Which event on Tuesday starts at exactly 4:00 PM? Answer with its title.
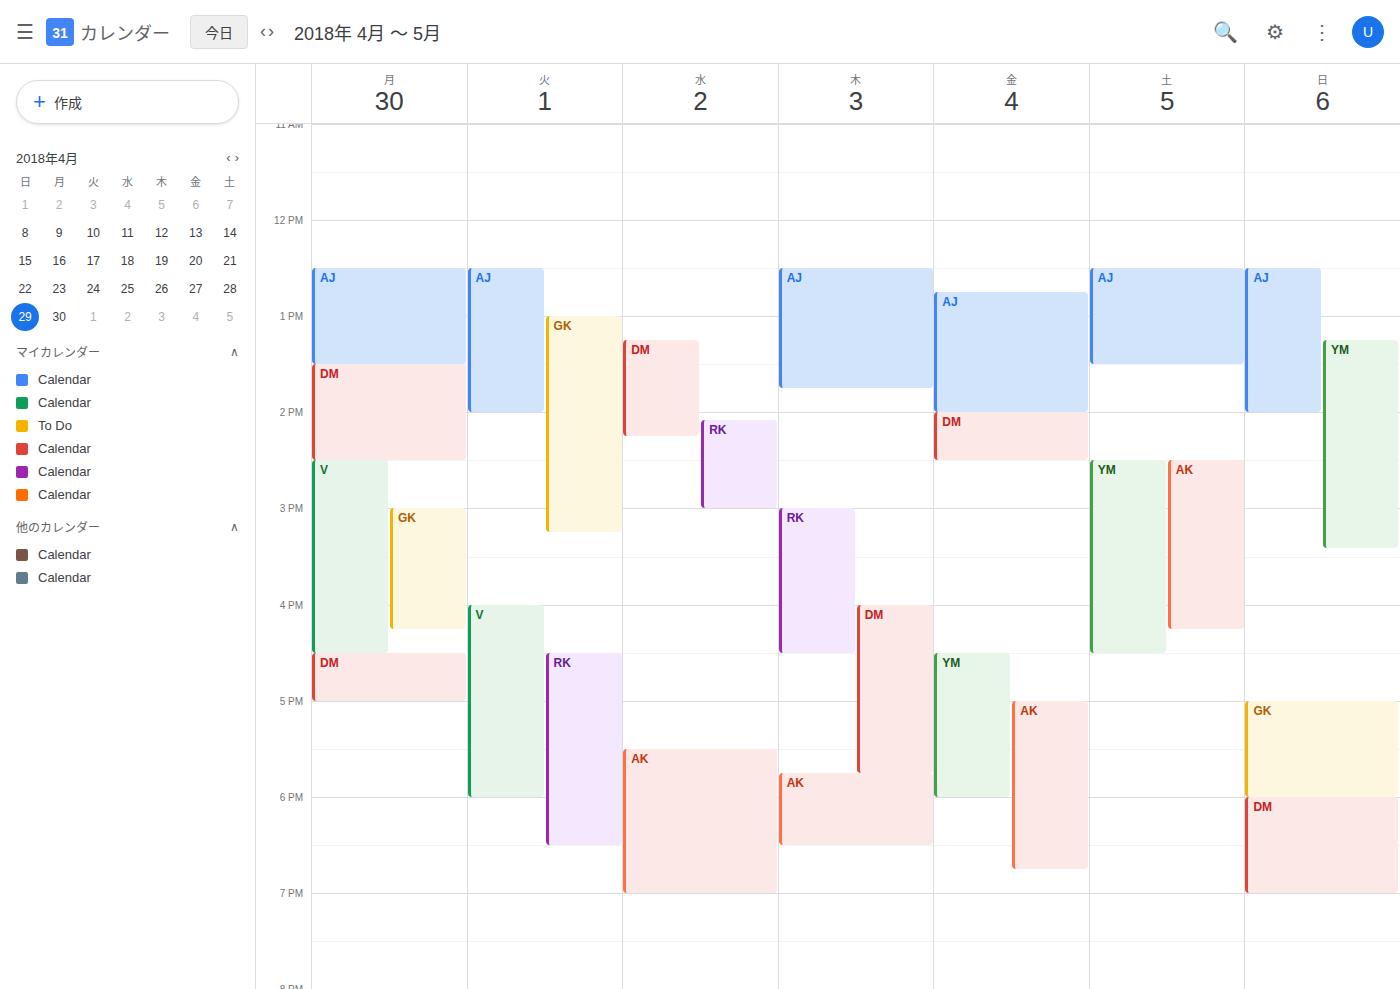
"V"